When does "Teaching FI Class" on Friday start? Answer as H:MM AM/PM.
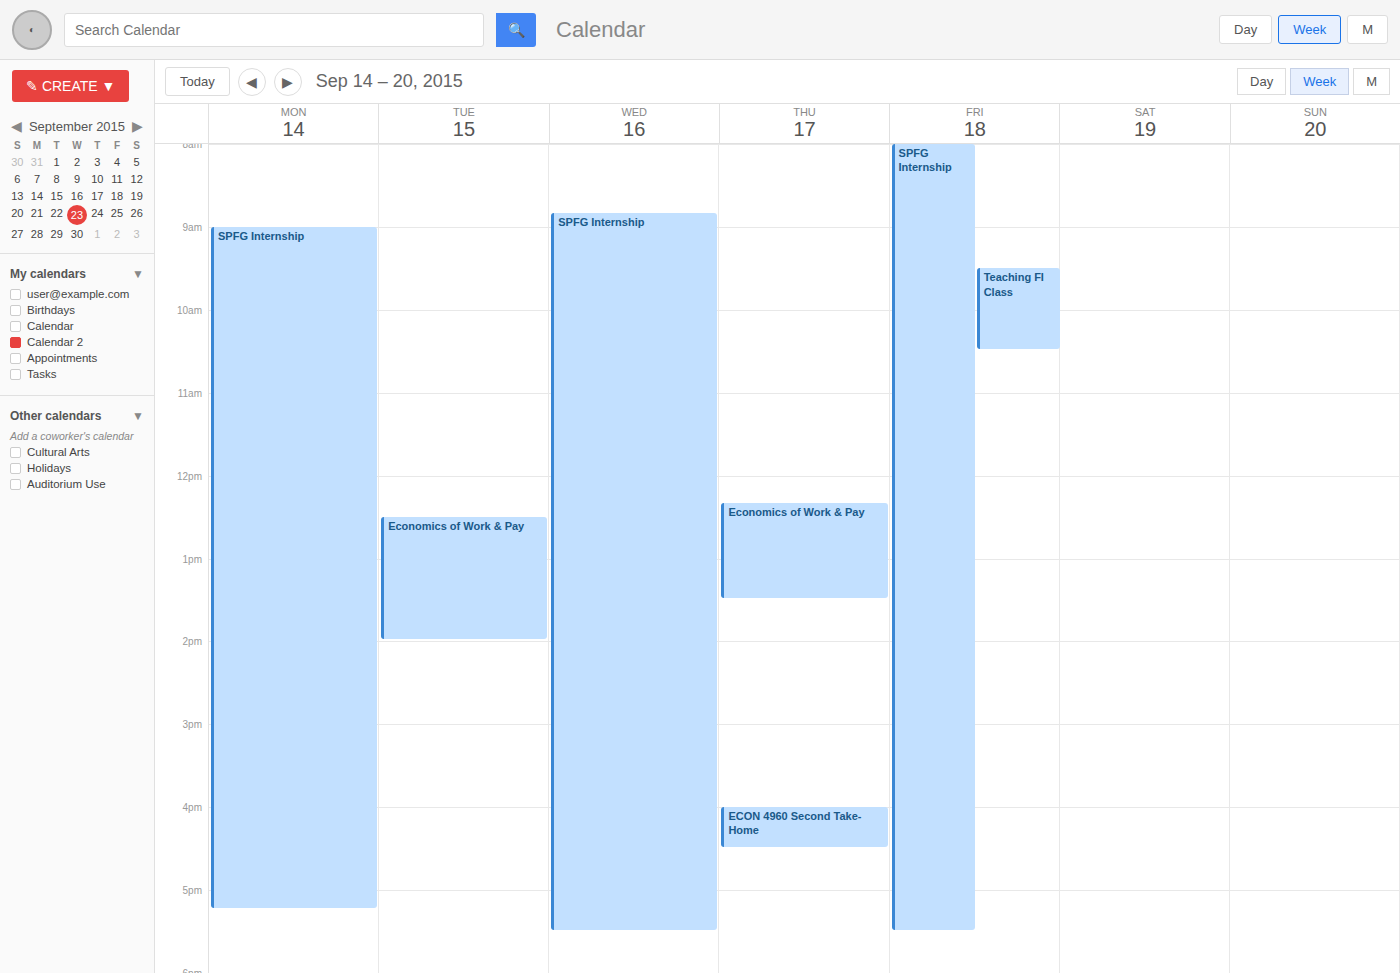
9:30 AM